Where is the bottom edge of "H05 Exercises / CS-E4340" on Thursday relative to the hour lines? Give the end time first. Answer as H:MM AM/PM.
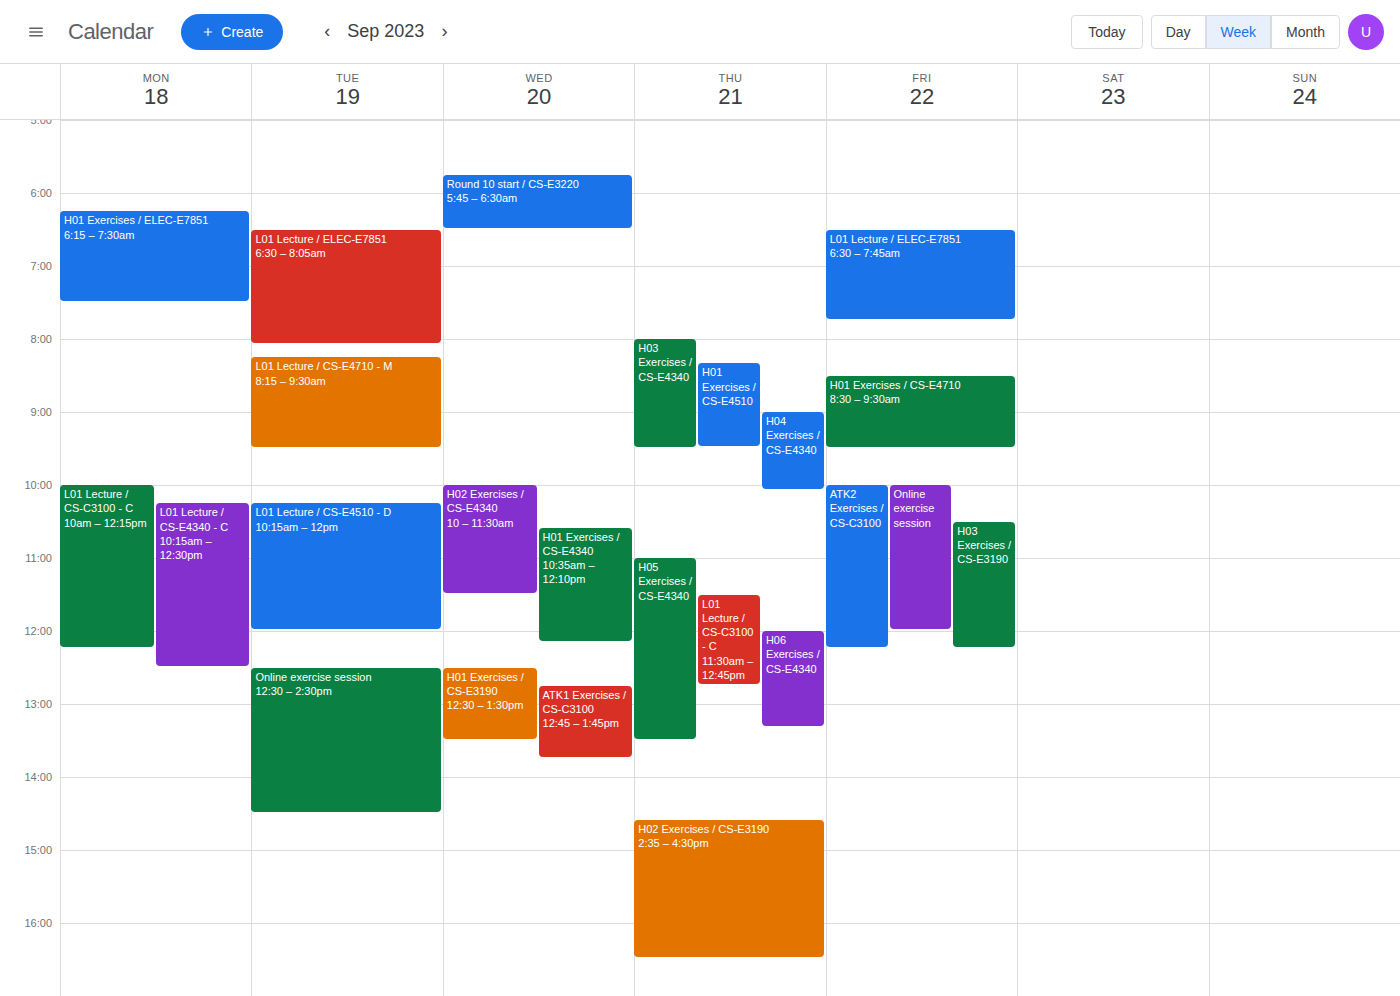
1:30 PM -- halfway between the 1 PM and 2 PM lines.